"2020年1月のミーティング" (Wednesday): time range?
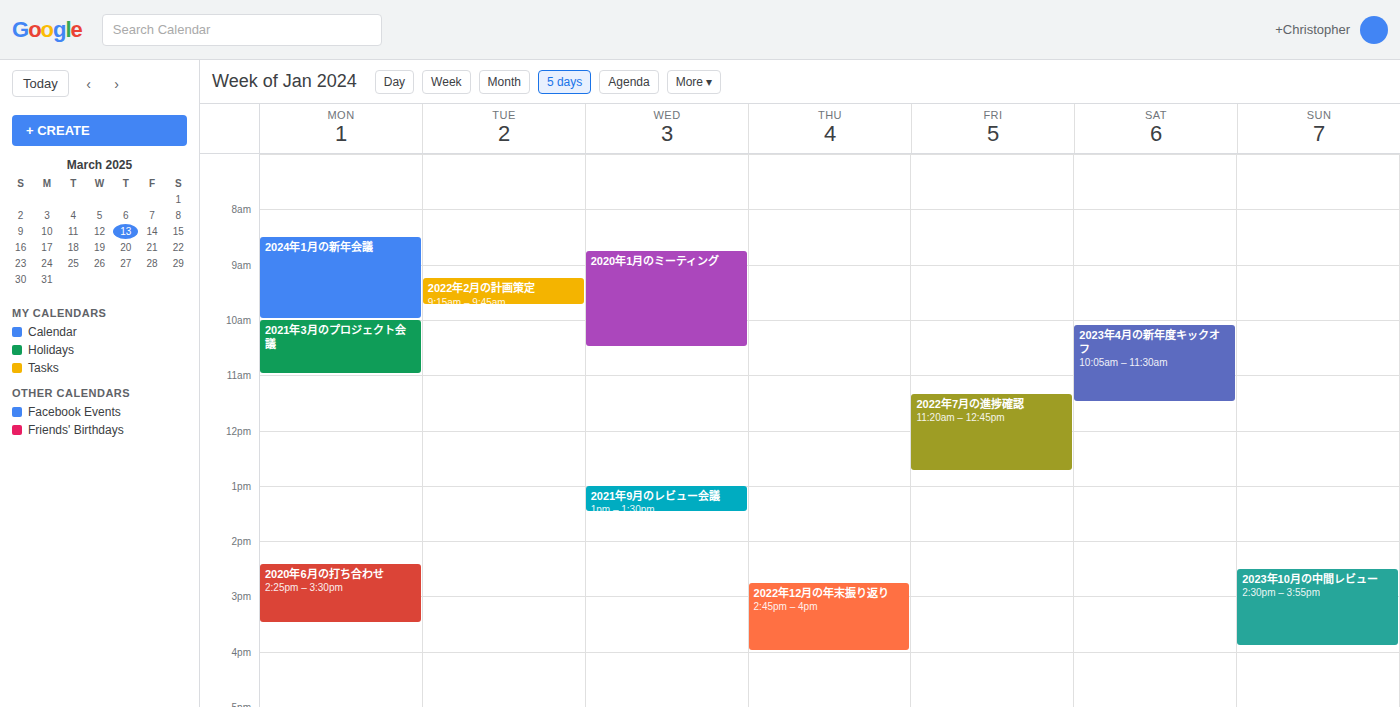
8:45 AM to 10:30 AM